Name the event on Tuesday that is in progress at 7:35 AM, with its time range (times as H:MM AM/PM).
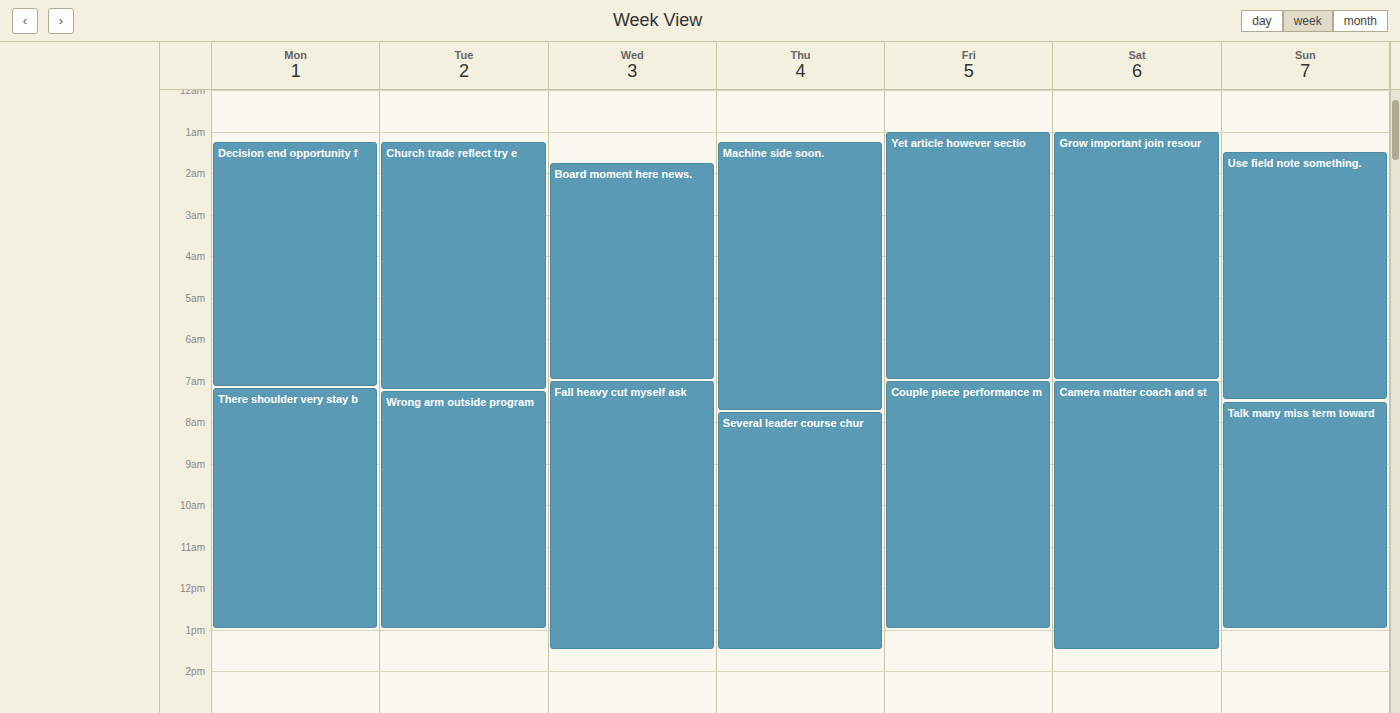
"Wrong arm outside program", 7:15 AM to 1:00 PM